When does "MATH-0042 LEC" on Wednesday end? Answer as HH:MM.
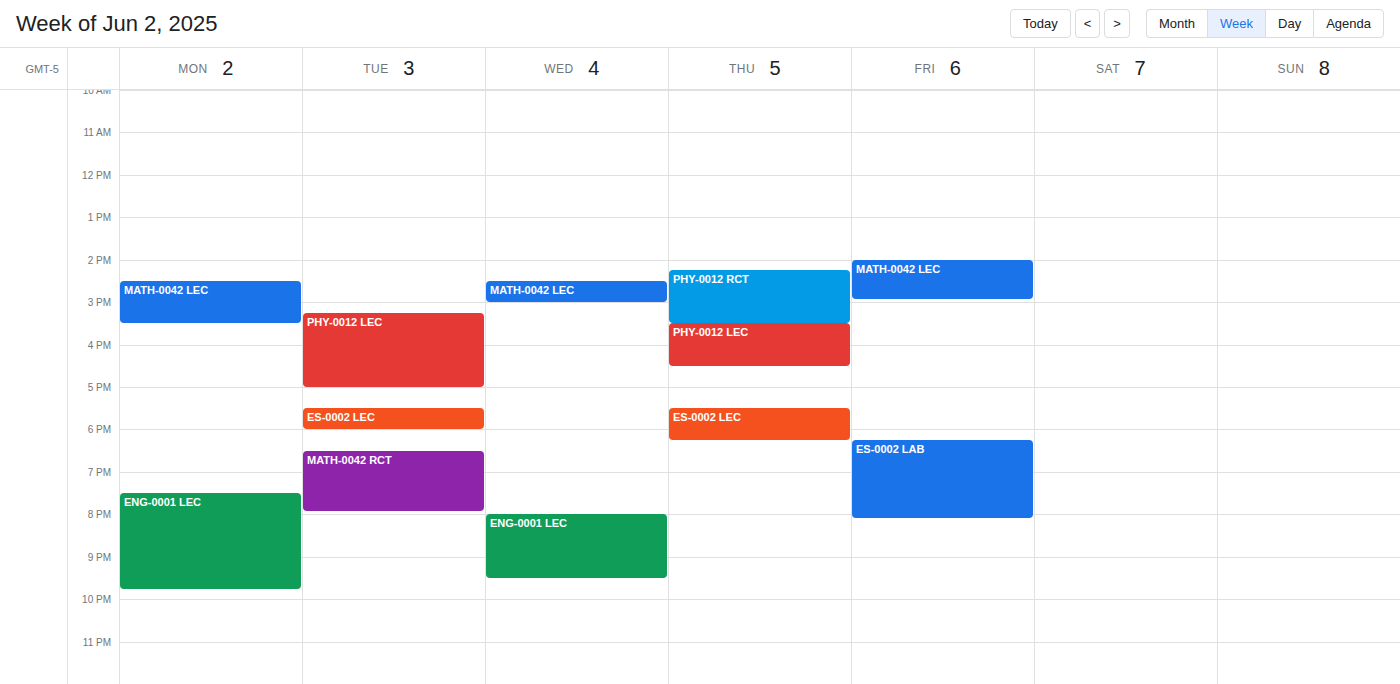
15:00